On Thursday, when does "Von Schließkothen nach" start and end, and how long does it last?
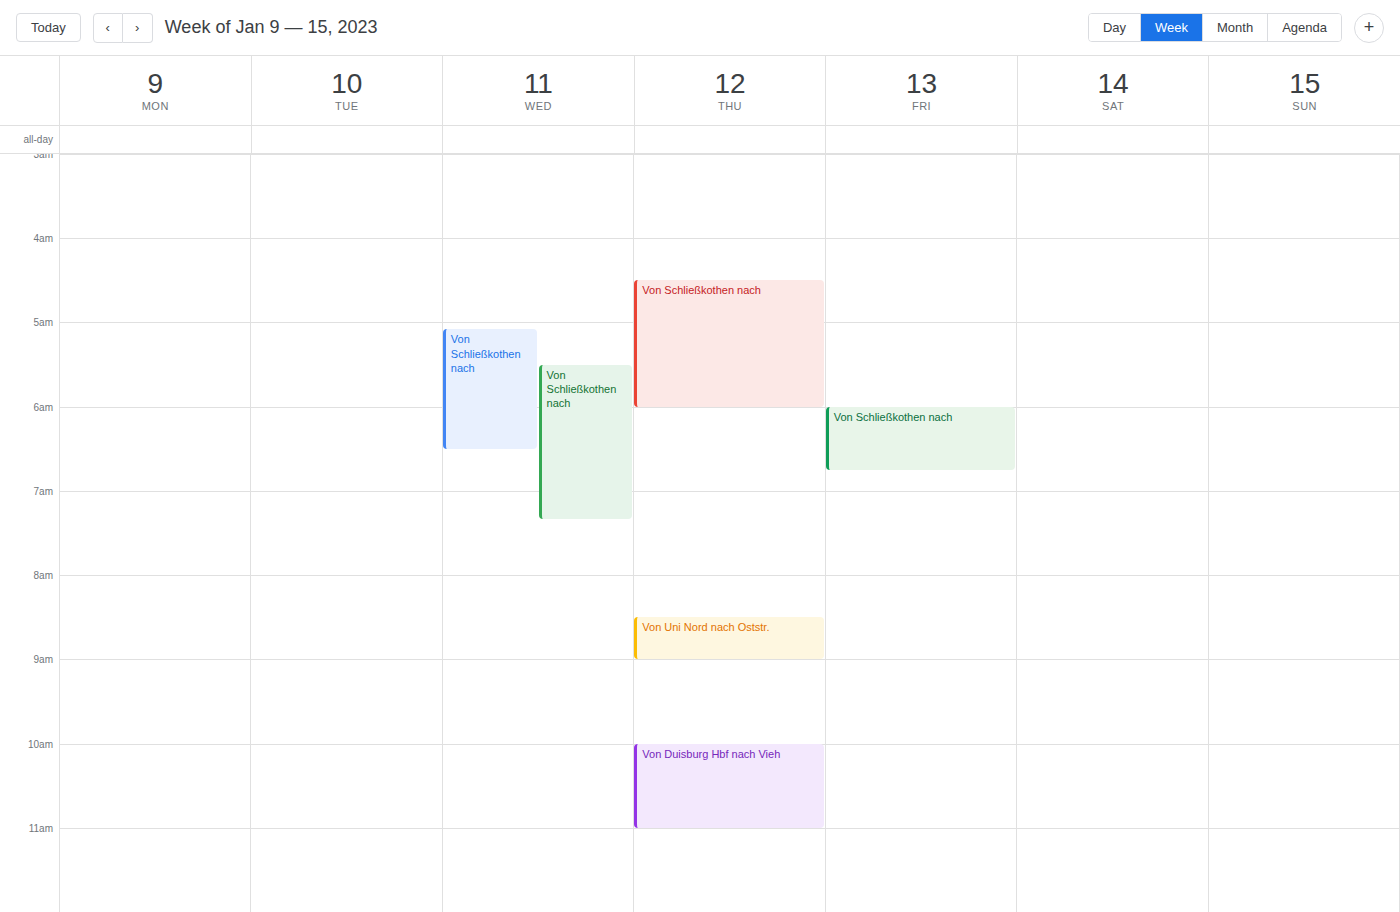
4:30 AM to 6:00 AM, 1 hour 30 minutes